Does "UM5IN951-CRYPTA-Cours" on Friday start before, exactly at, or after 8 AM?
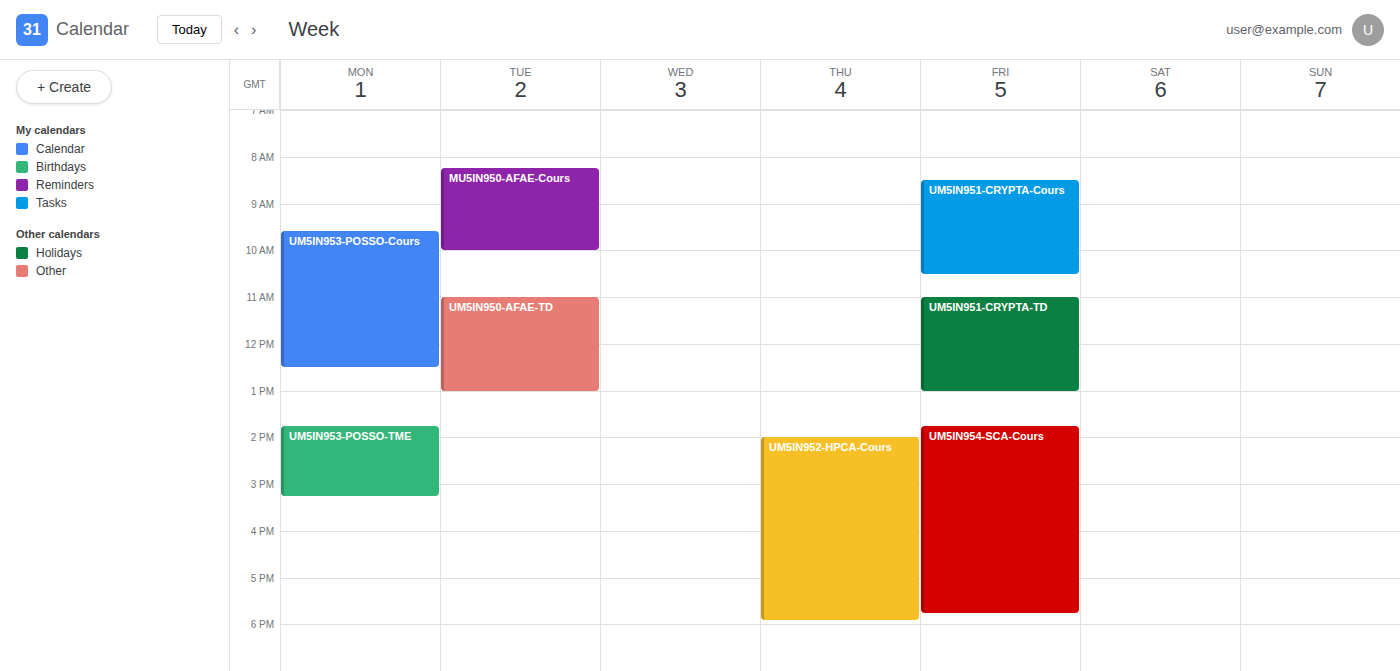
8:30 AM -- after 8 AM, 30 minutes below the 8 AM line.